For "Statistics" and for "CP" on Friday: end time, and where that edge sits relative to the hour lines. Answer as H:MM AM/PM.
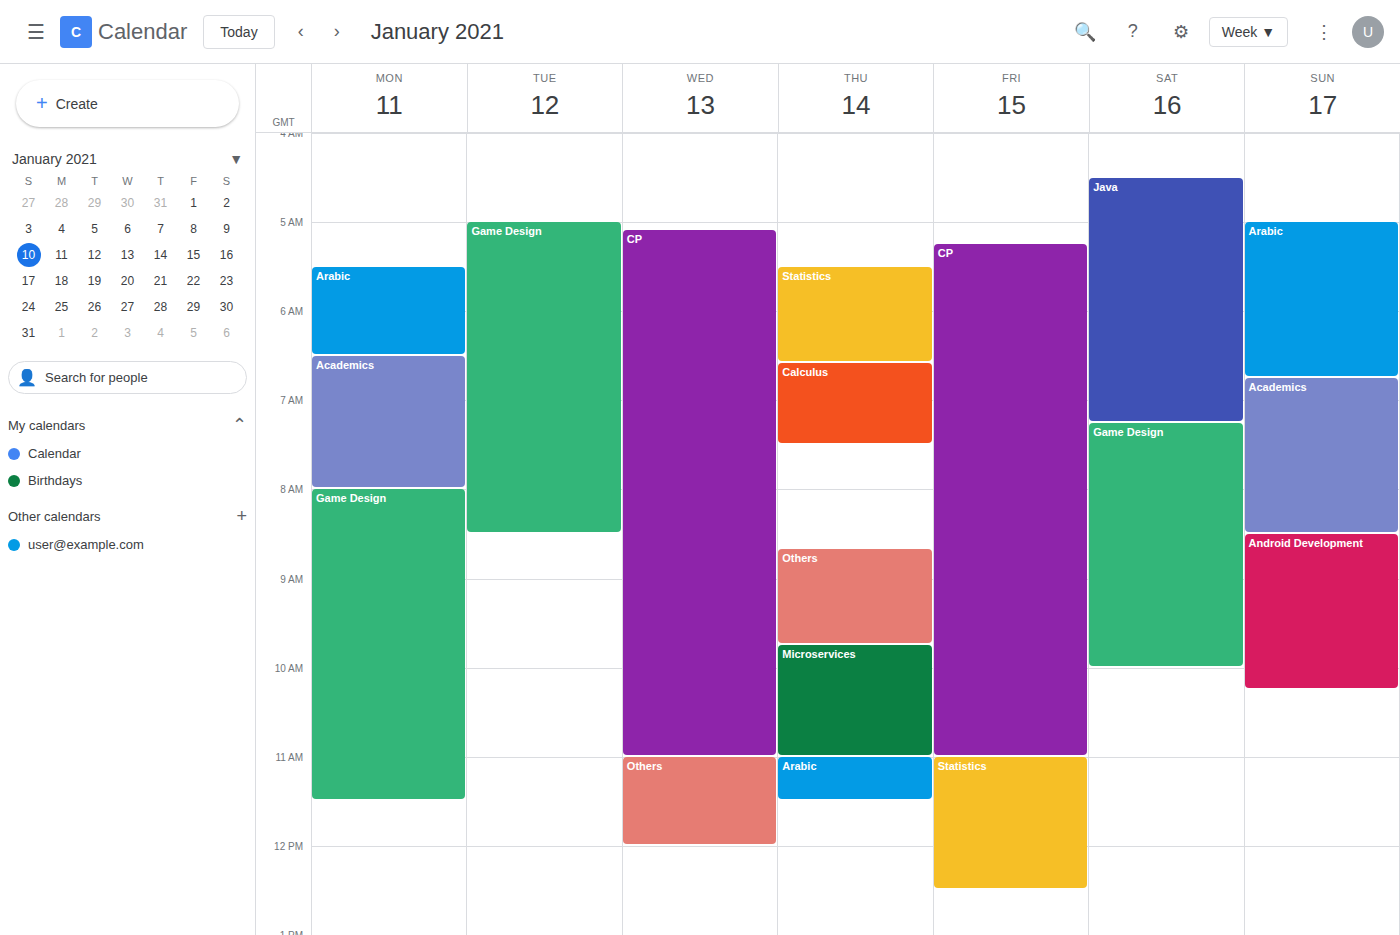
"Statistics": 12:30 PM, halfway between the 12 PM and 1 PM lines. "CP": 11:00 AM, exactly on the 11 AM line.